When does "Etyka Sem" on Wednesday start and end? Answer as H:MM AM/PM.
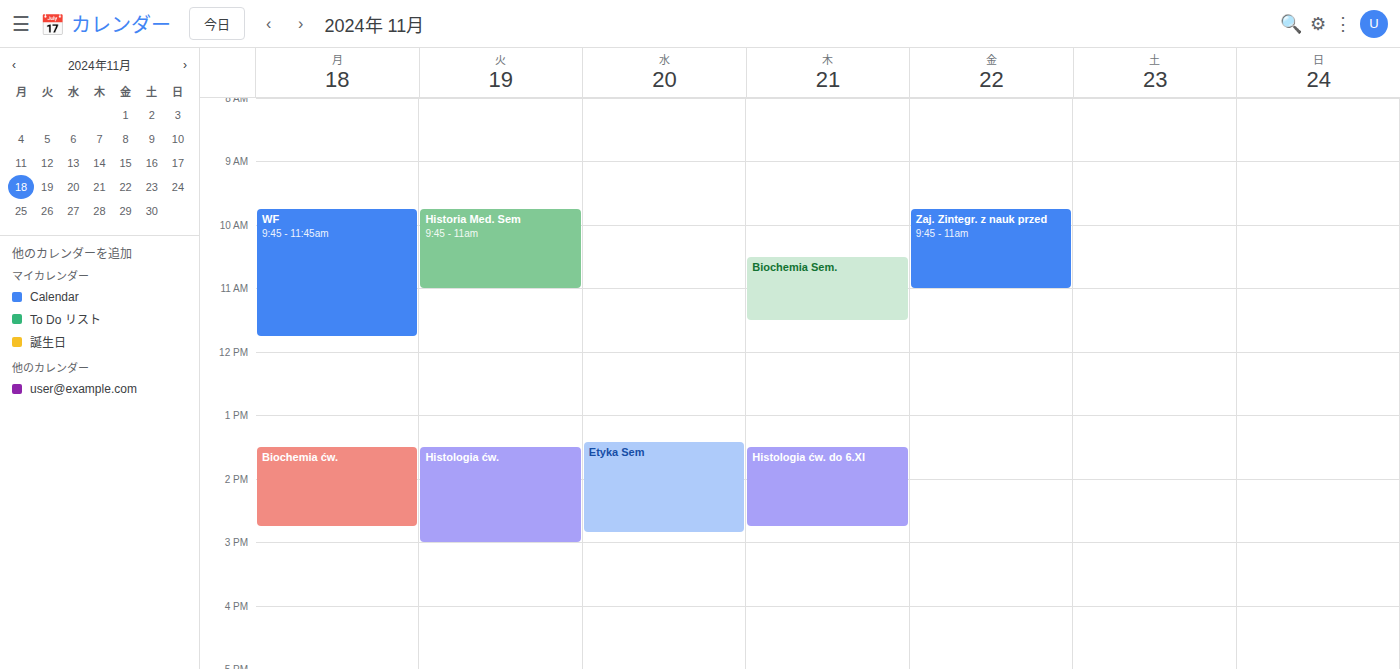
1:25 PM to 2:50 PM